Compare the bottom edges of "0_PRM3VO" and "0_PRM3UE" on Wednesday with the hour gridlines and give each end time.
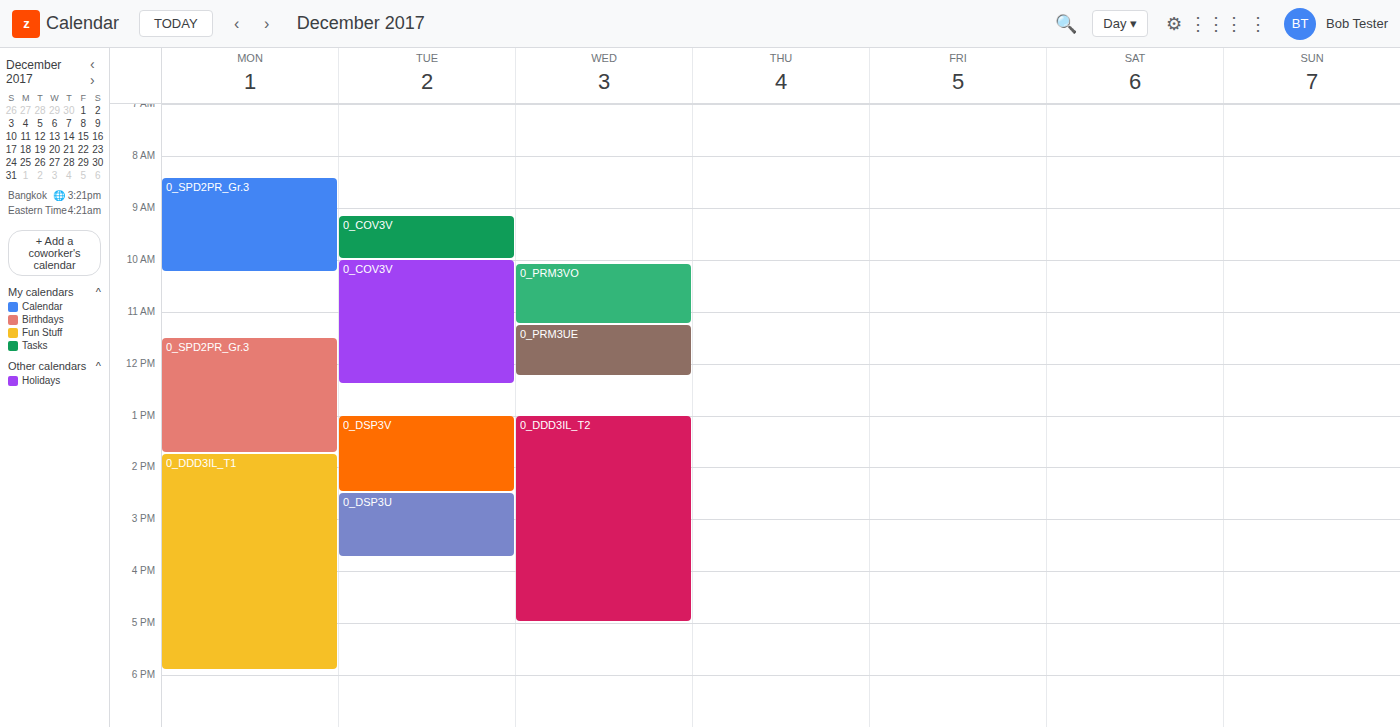
"0_PRM3VO": 11:15 AM, neither: a quarter of the way from the 11 AM line to the 12 PM line. "0_PRM3UE": 12:15 PM, neither: a quarter of the way from the 12 PM line to the 1 PM line.